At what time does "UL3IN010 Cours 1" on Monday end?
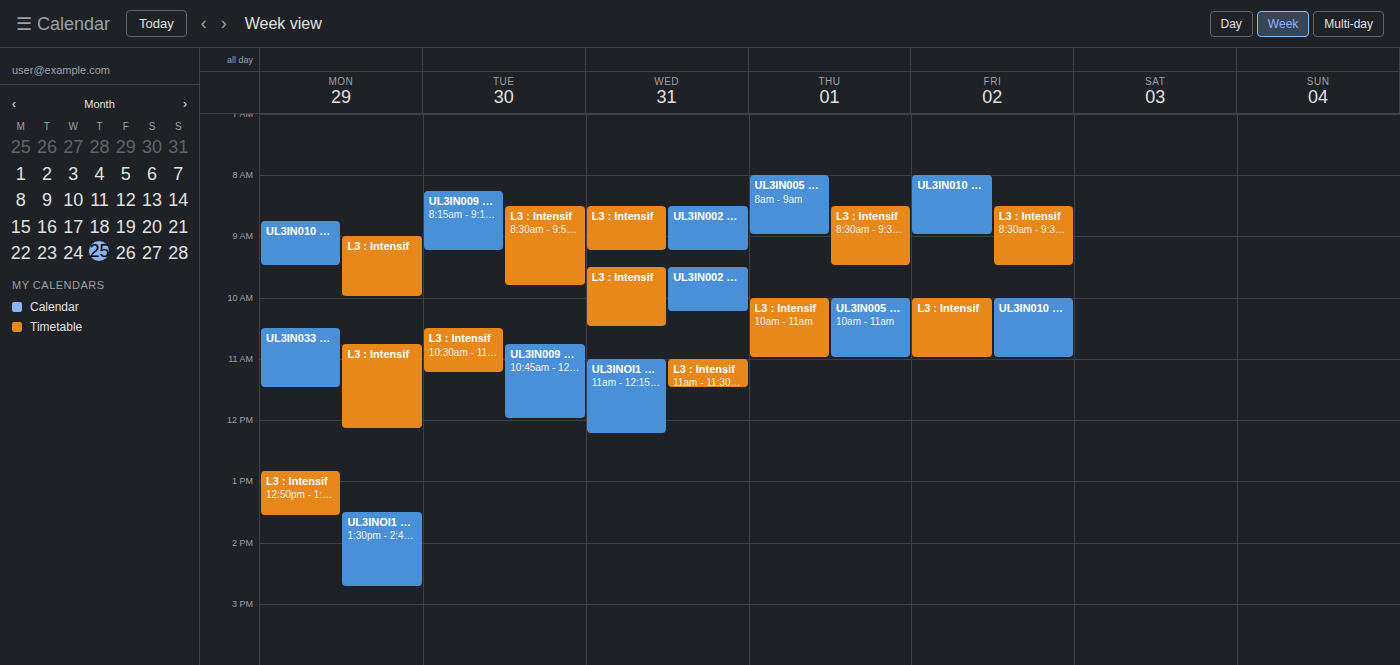
9:30 AM